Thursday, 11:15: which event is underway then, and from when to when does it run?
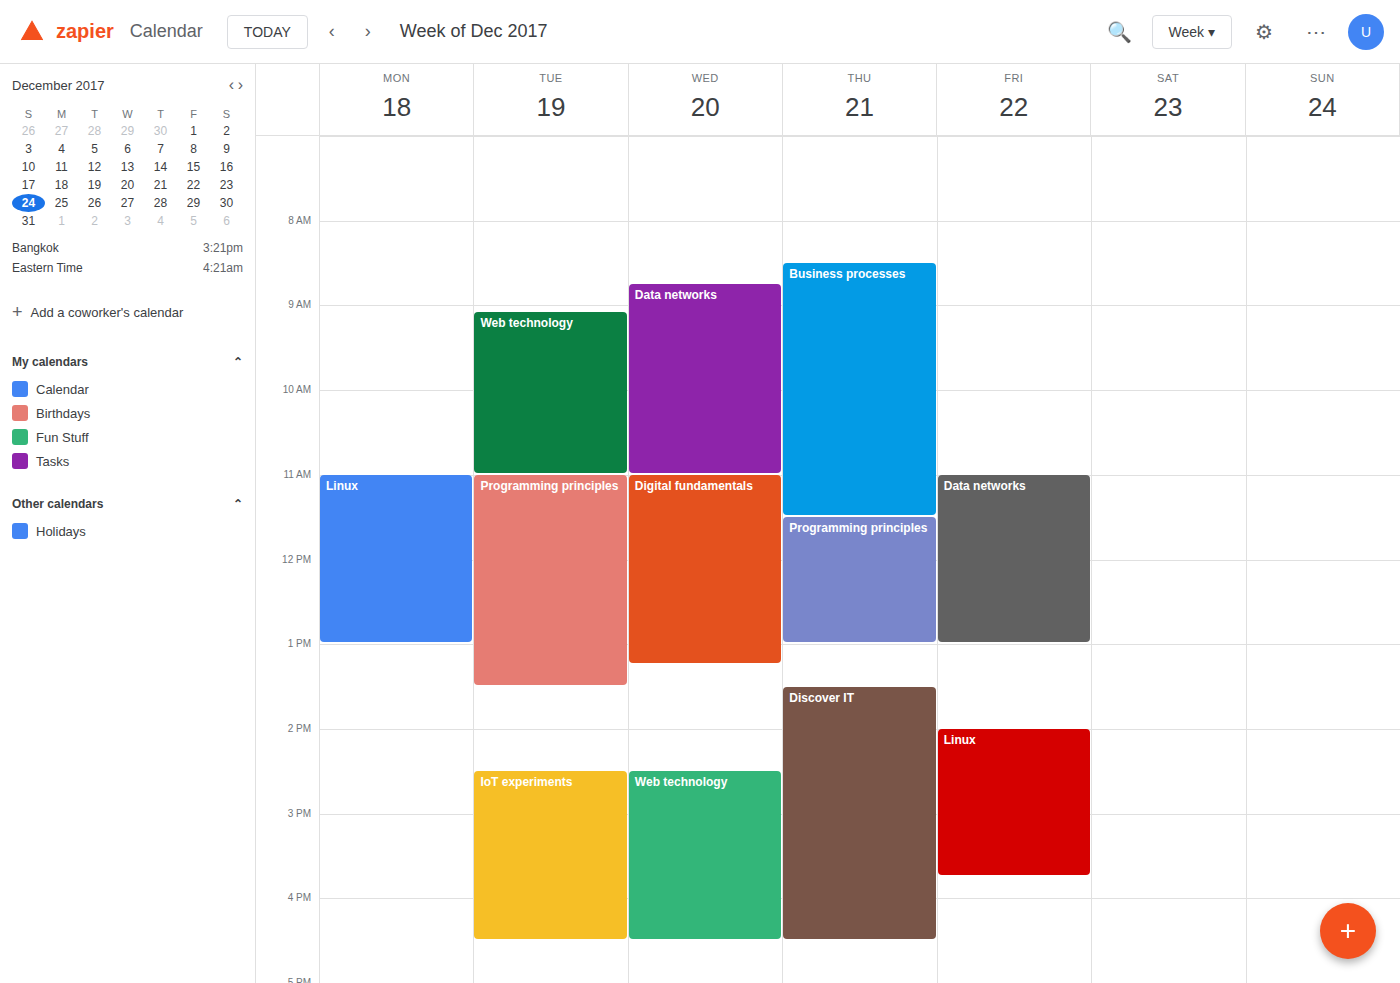
"Business processes", 08:30 to 11:30